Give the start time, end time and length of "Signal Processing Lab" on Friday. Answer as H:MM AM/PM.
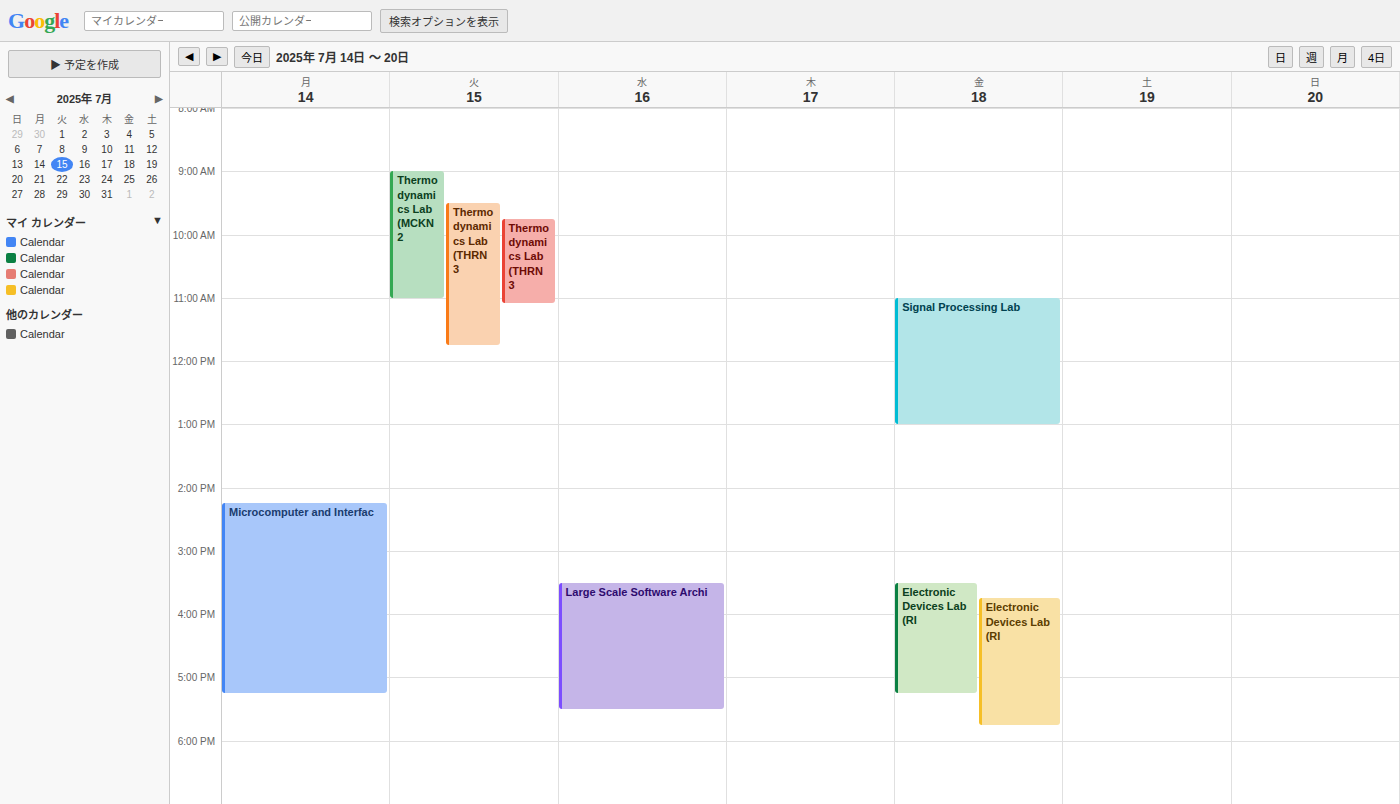
11:00 AM to 1:00 PM, 2 hours